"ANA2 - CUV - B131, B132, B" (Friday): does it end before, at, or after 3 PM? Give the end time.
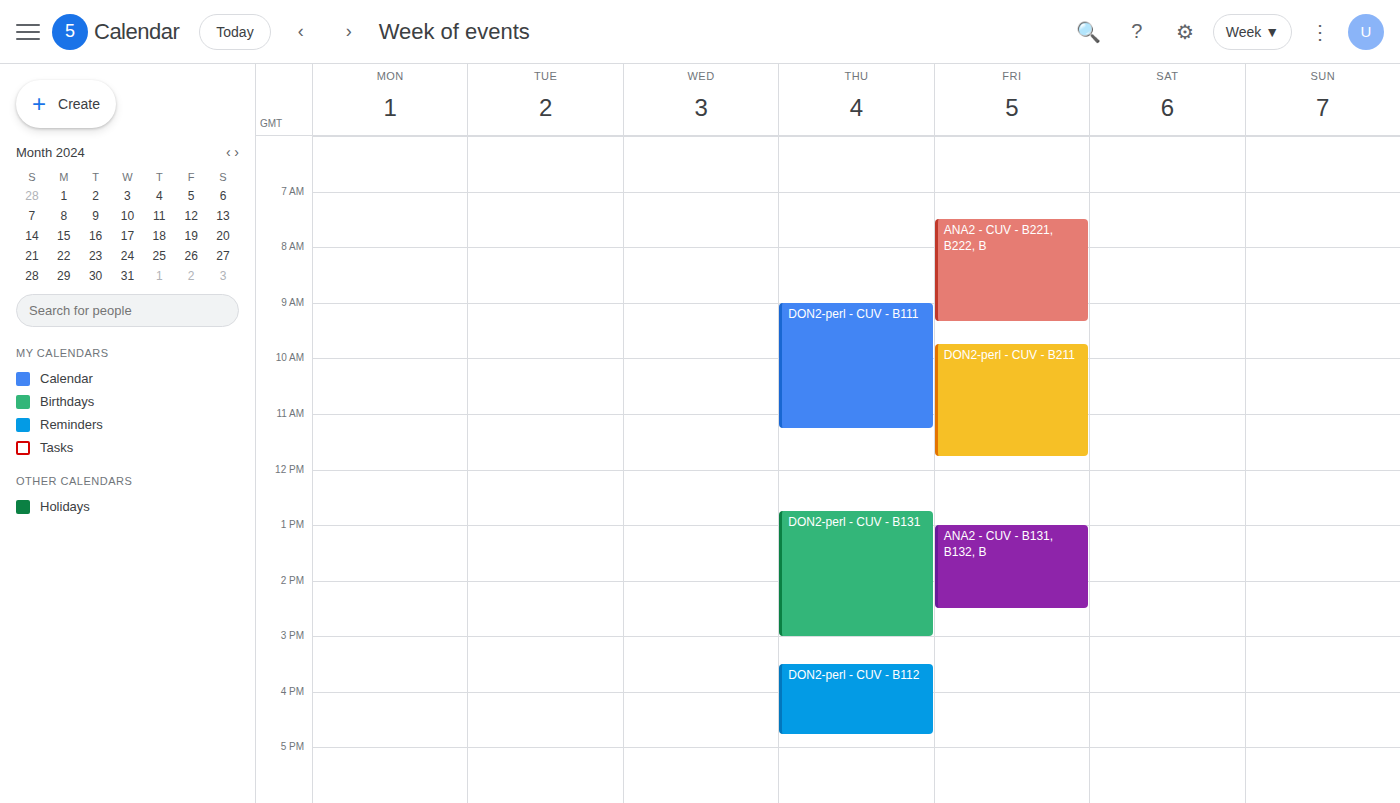
2:30 PM -- before 3 PM, 30 minutes above the 3 PM line.